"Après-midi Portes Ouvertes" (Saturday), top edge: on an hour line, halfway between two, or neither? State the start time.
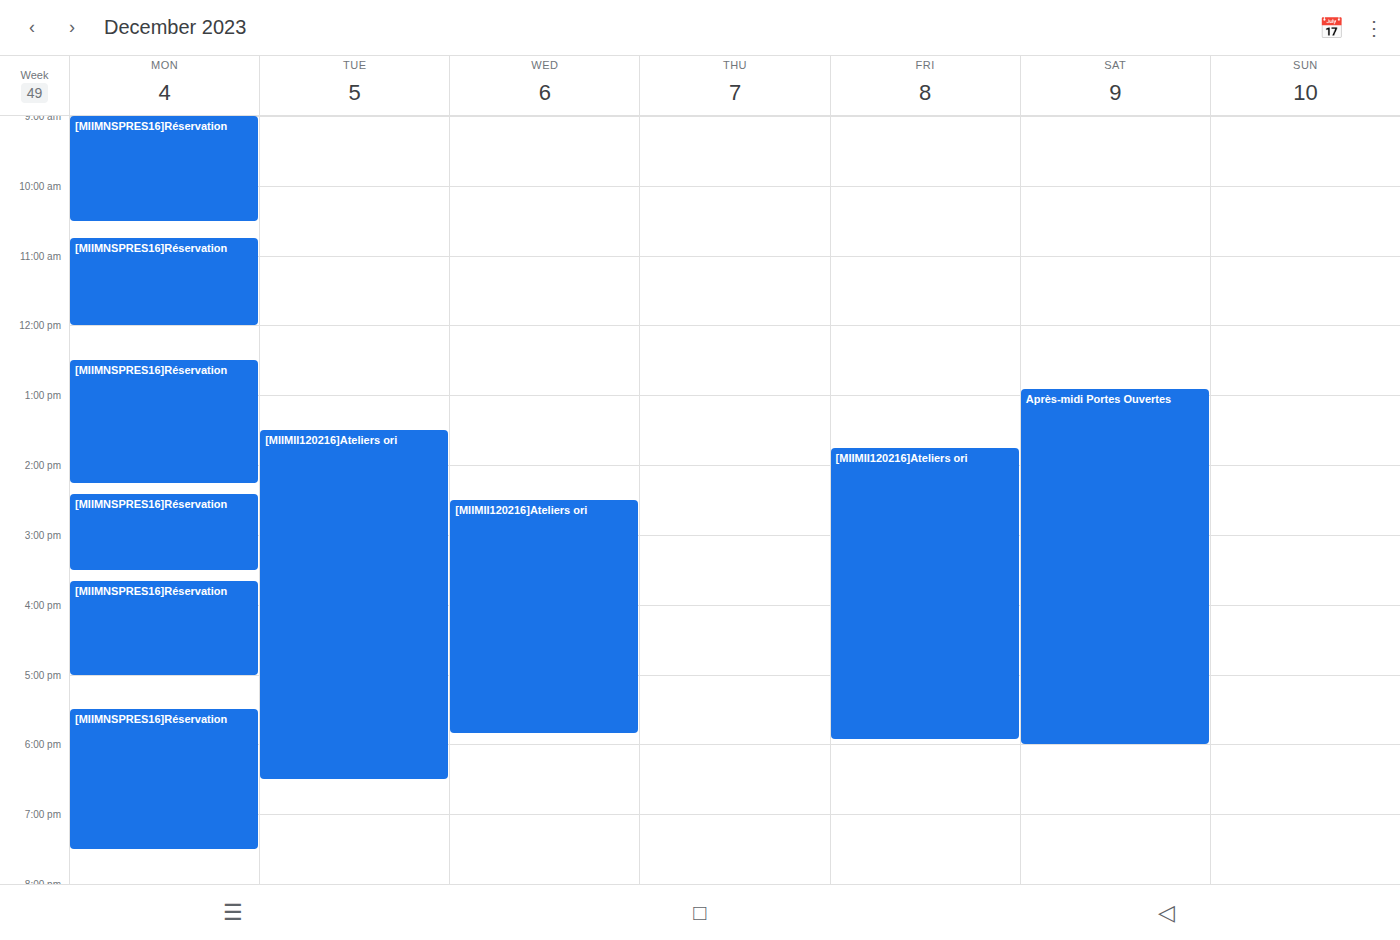
12:55 PM -- neither: 55 minutes below the 12 PM line and 5 minutes above the 1 PM line.